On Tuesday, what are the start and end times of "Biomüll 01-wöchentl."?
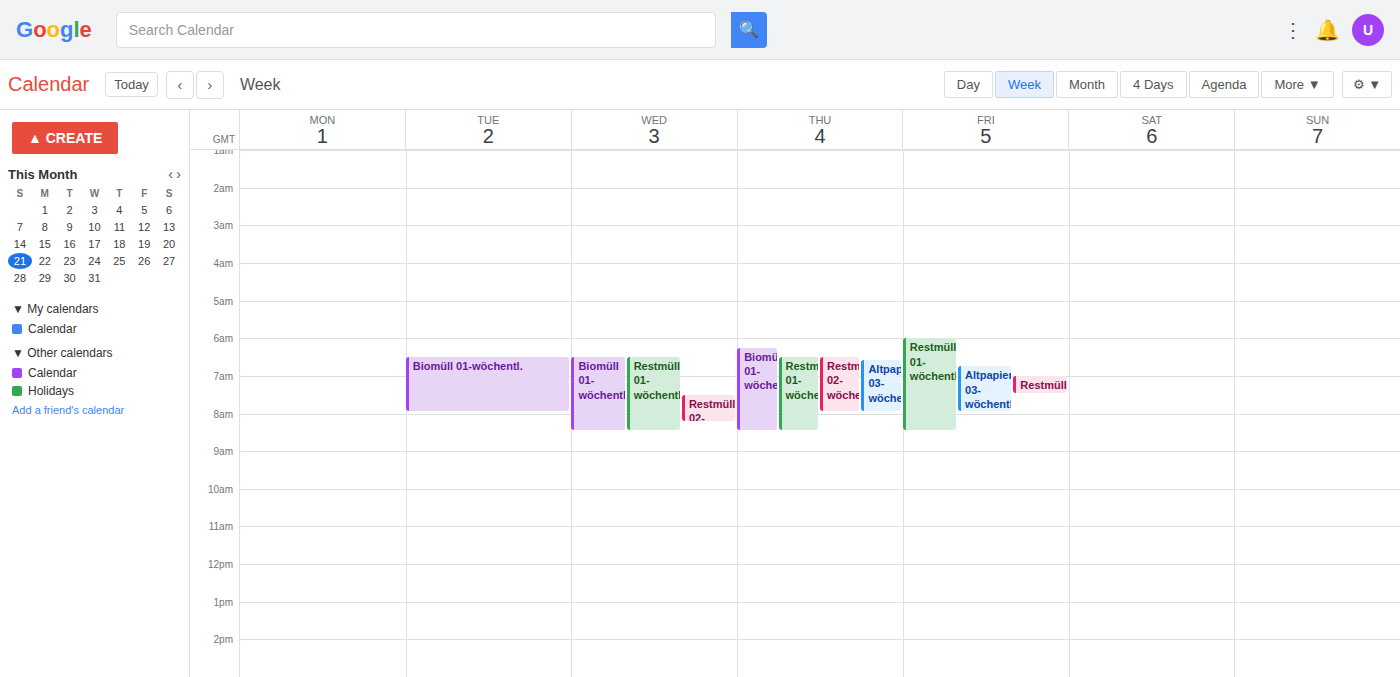
6:30 AM to 8:00 AM